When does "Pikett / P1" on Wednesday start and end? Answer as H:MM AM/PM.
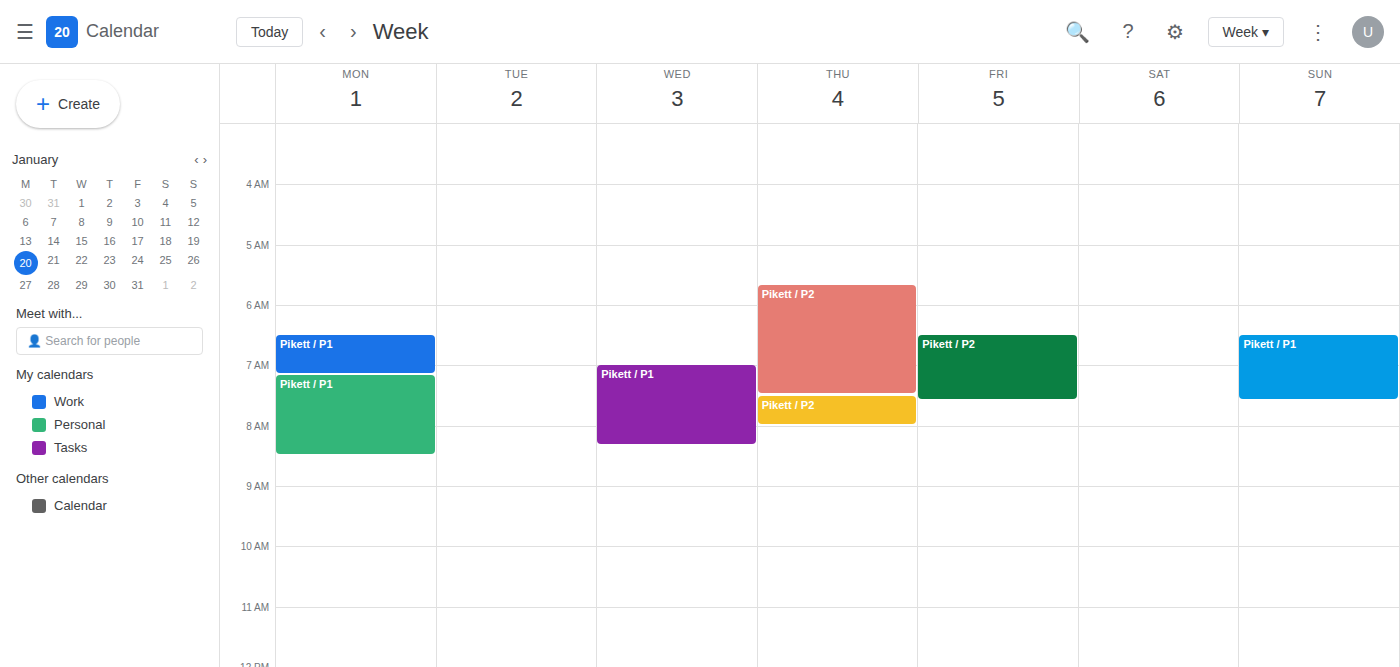
7:00 AM to 8:20 AM